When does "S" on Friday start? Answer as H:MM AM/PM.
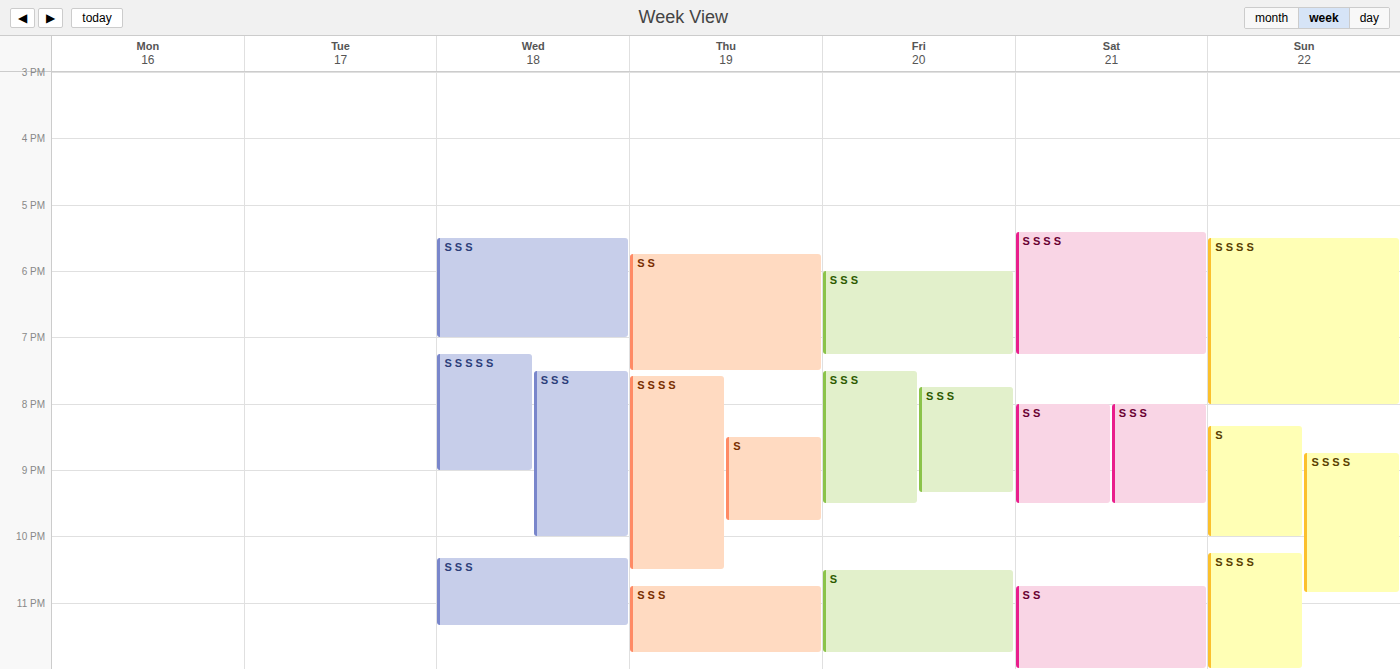
10:30 PM